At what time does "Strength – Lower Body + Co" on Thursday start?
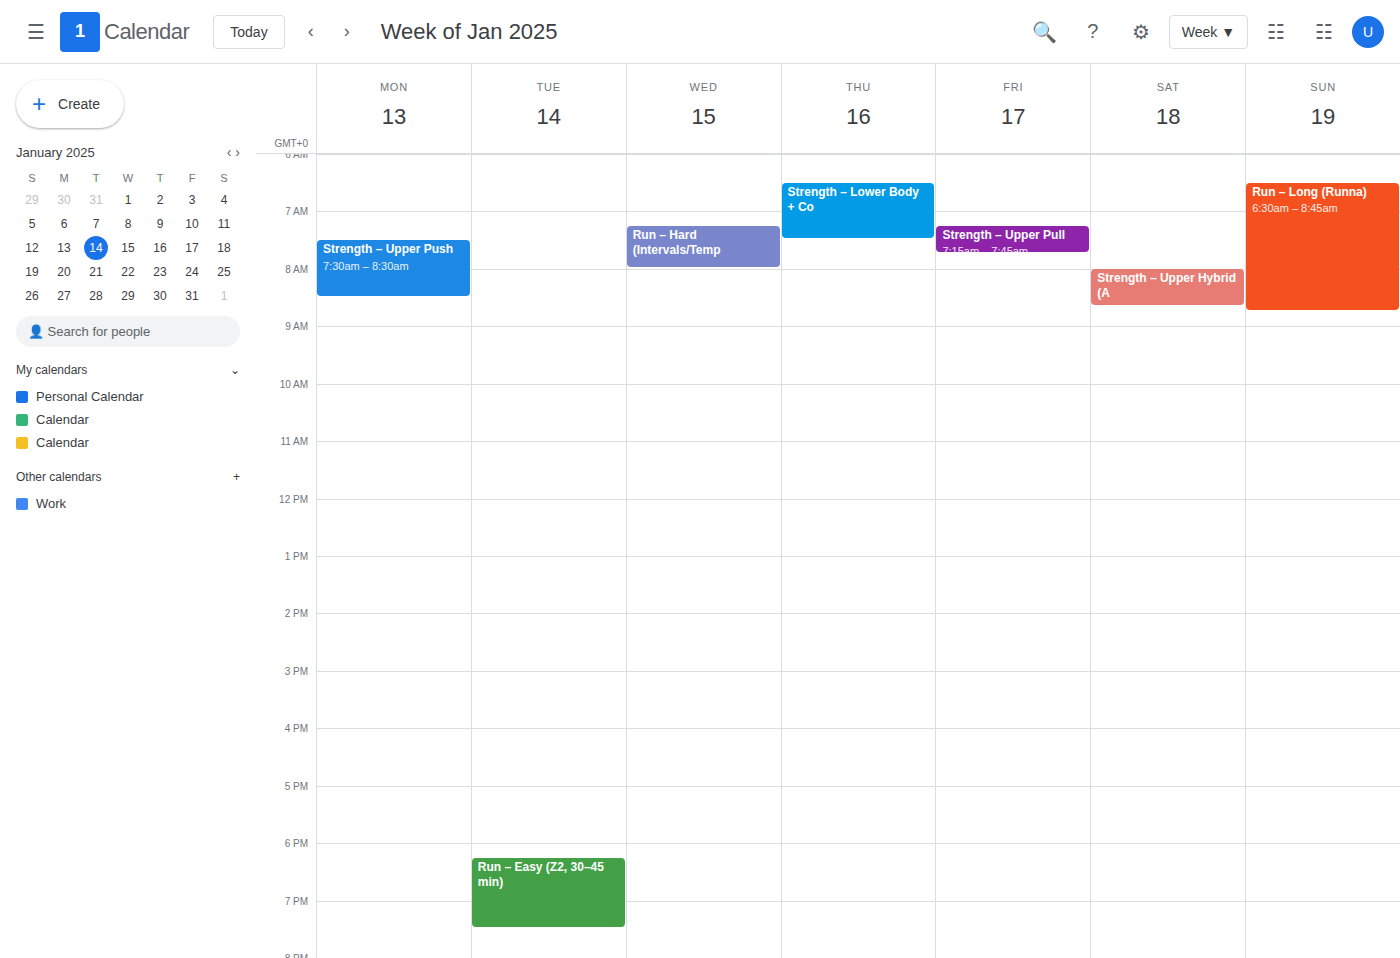
6:30 AM